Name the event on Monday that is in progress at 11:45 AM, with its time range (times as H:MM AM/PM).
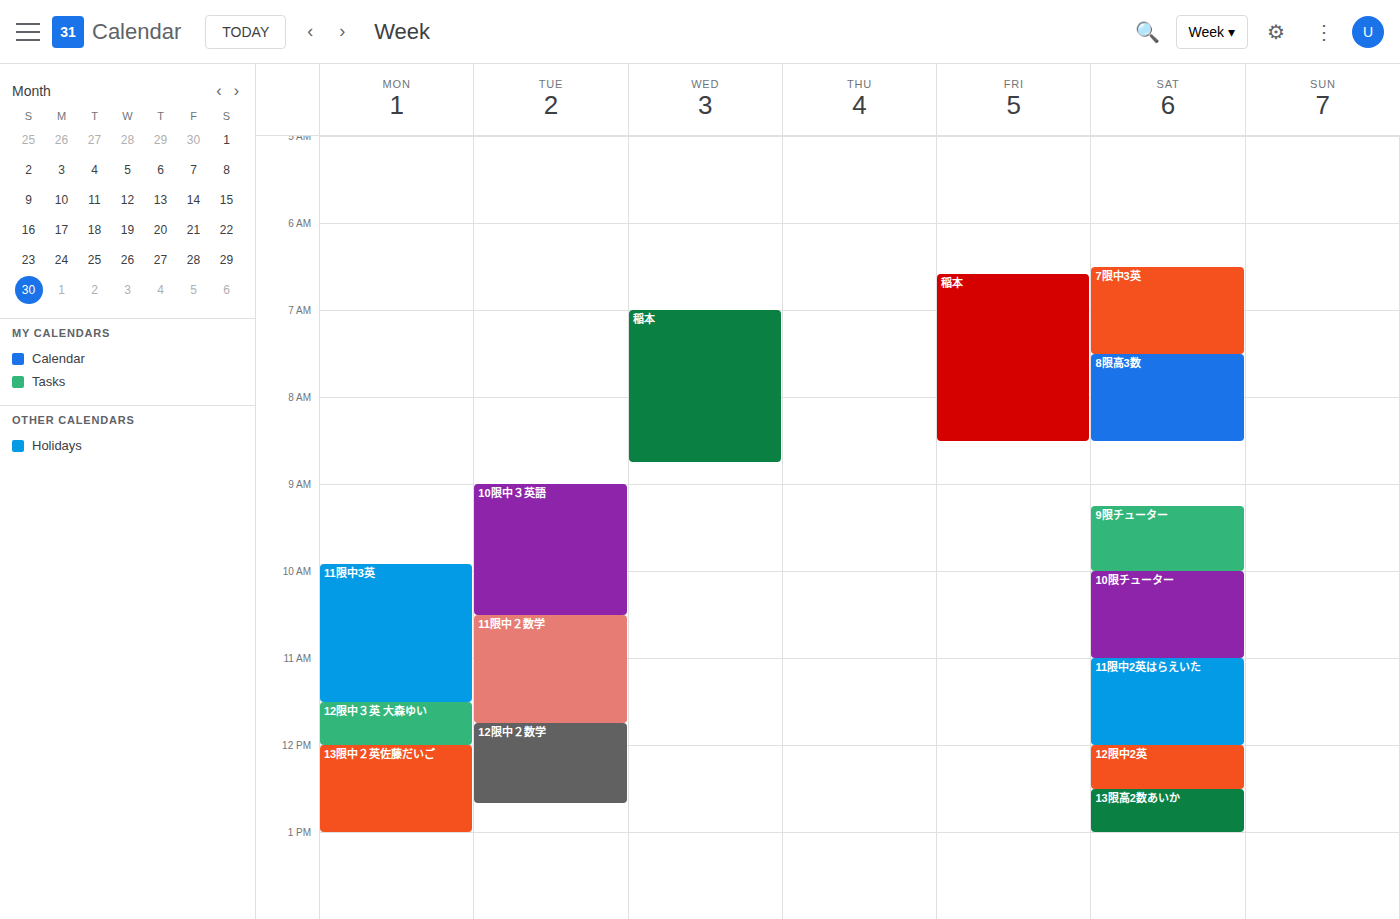
"12限中３英 大森ゆい", 11:30 AM to 12:00 PM